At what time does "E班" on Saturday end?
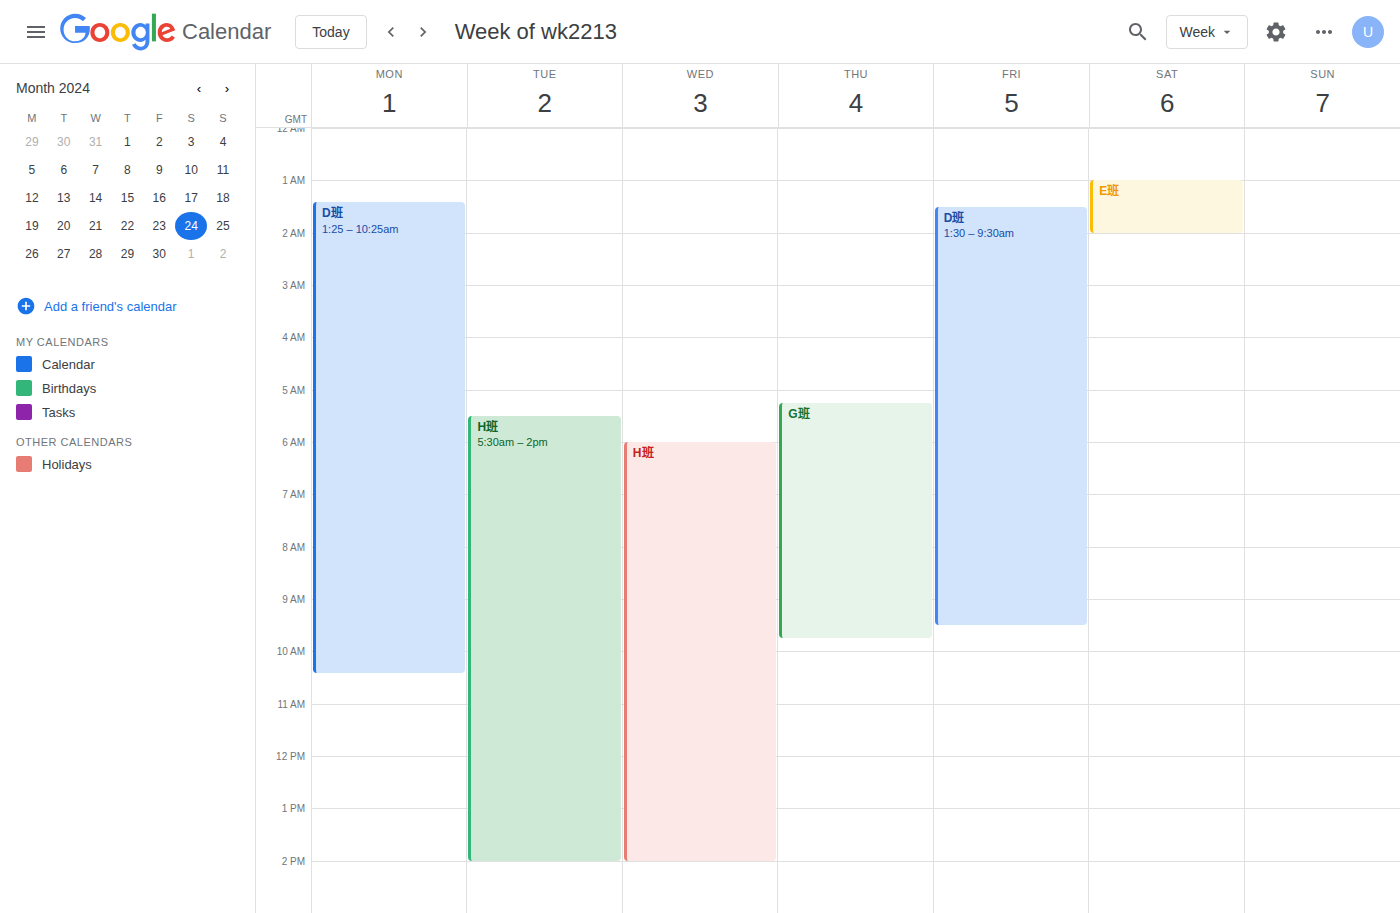
2:00 AM